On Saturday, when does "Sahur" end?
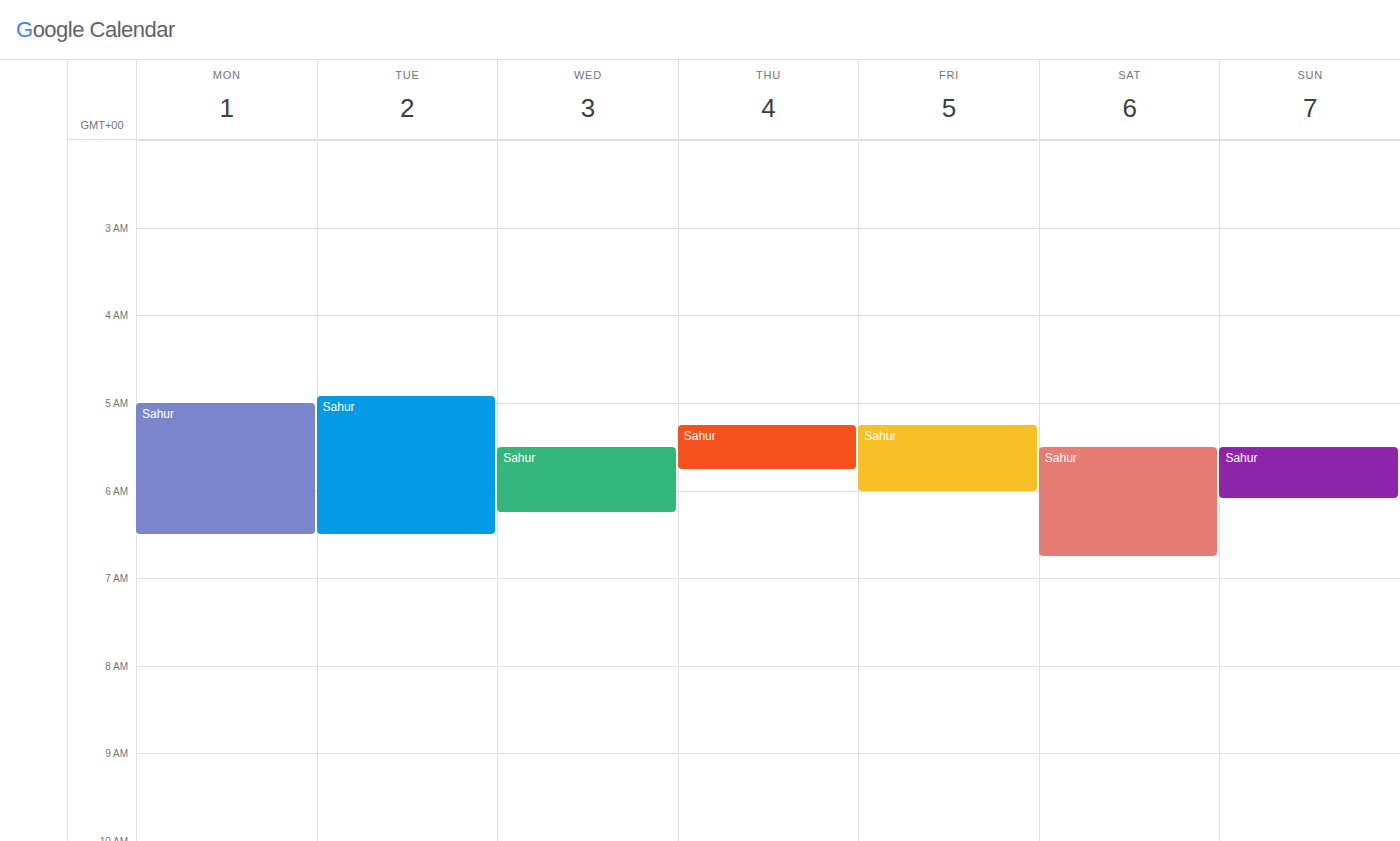
6:45 AM